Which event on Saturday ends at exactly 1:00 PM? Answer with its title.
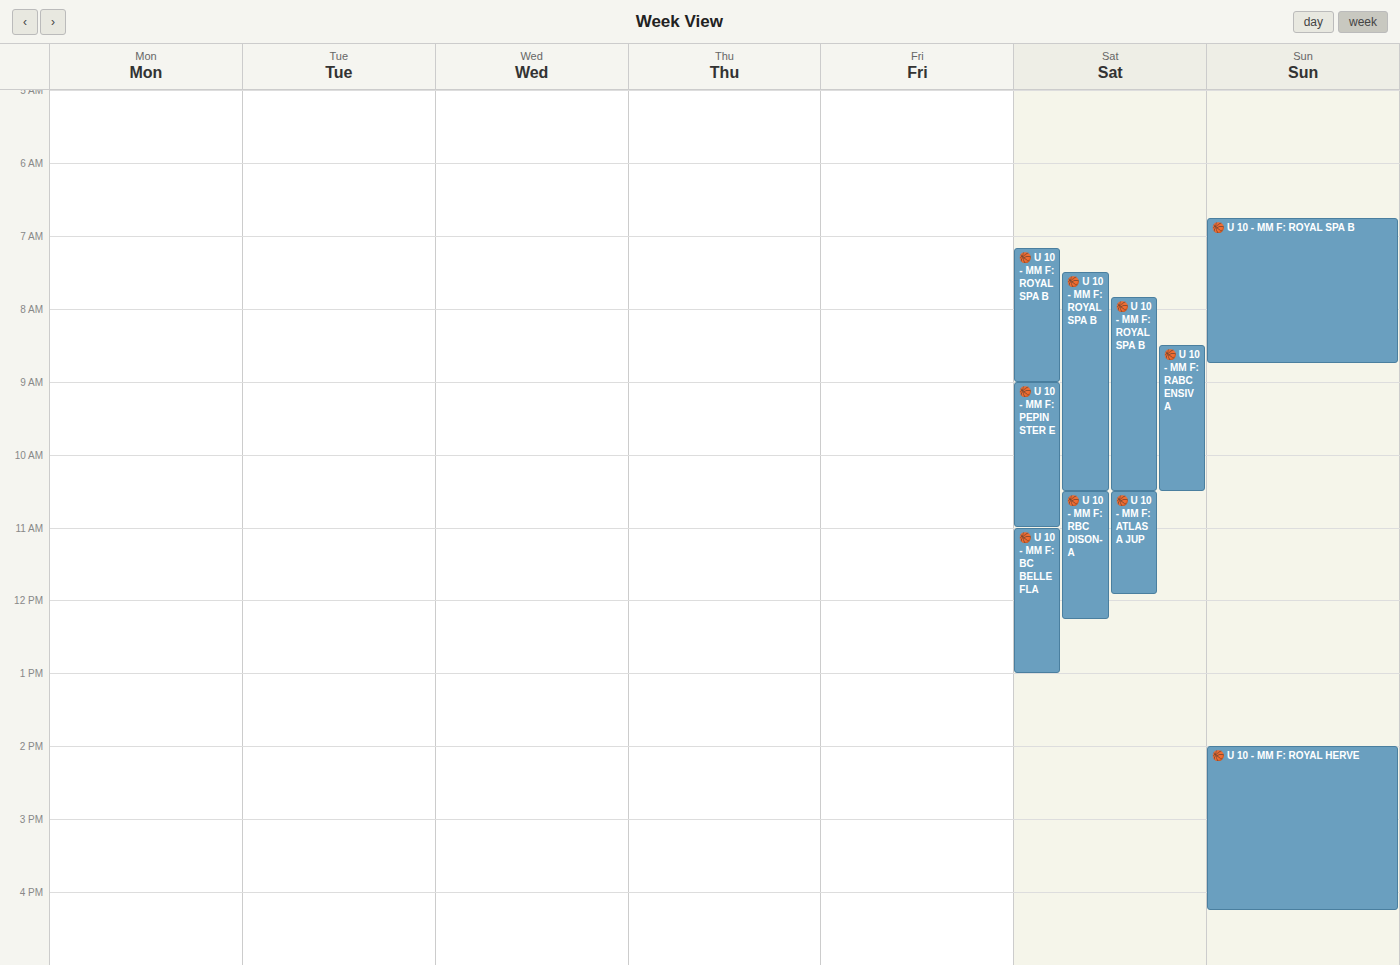
"🏀 U 10 - MM F: BC BELLEFLA"